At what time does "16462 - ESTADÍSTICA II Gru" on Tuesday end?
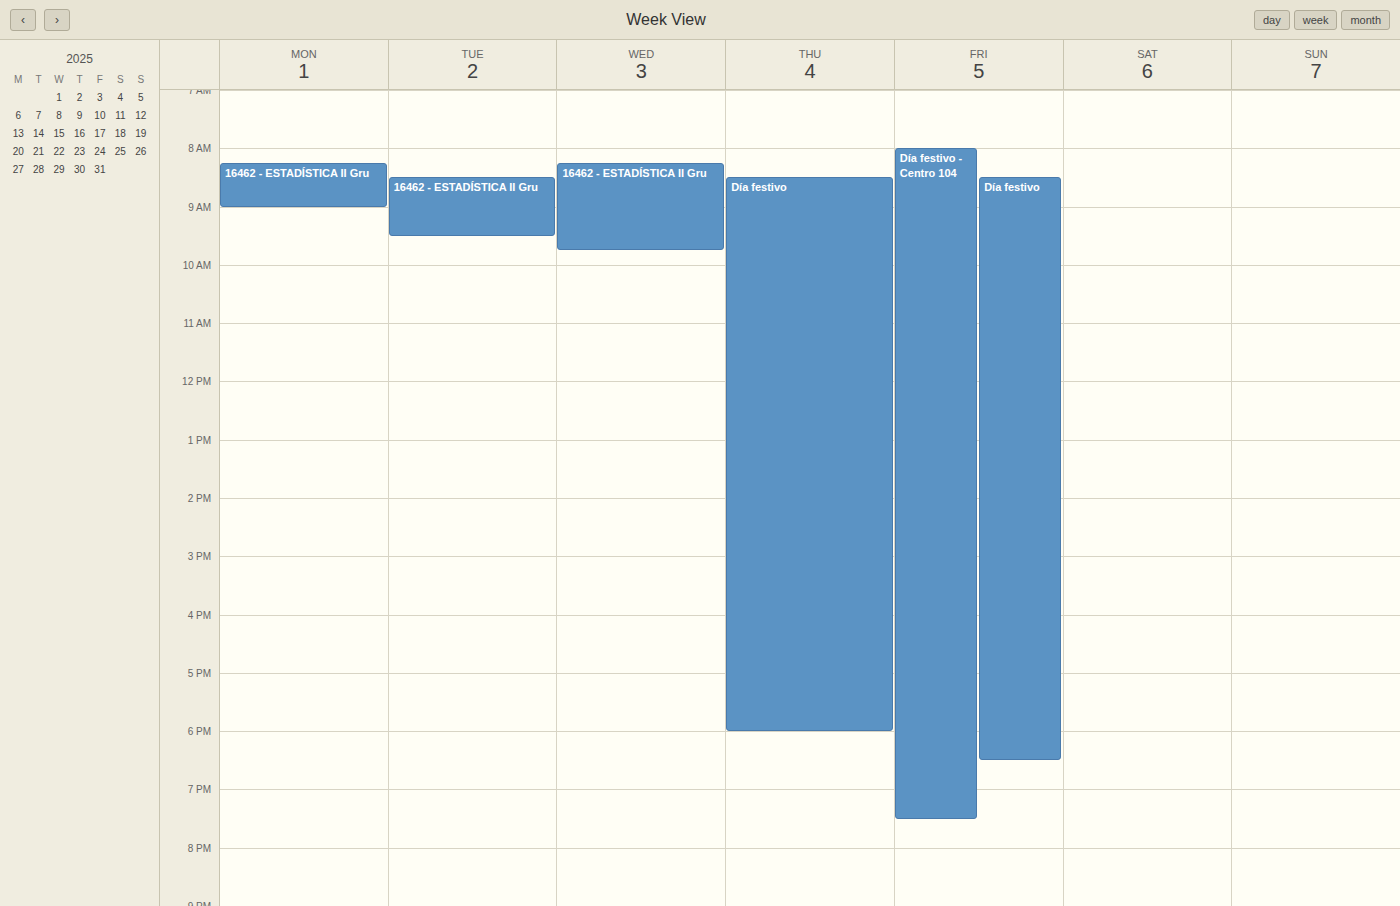
9:30 AM